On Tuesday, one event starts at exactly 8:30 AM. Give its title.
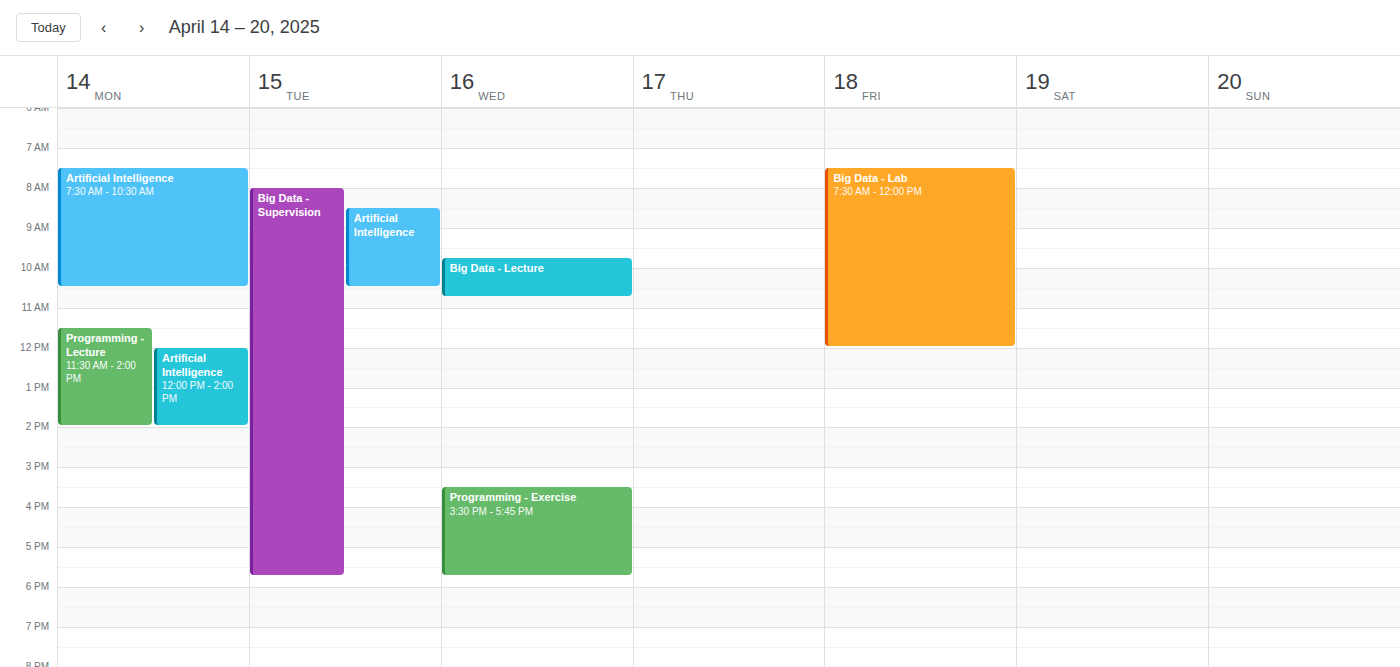
"Artificial Intelligence"